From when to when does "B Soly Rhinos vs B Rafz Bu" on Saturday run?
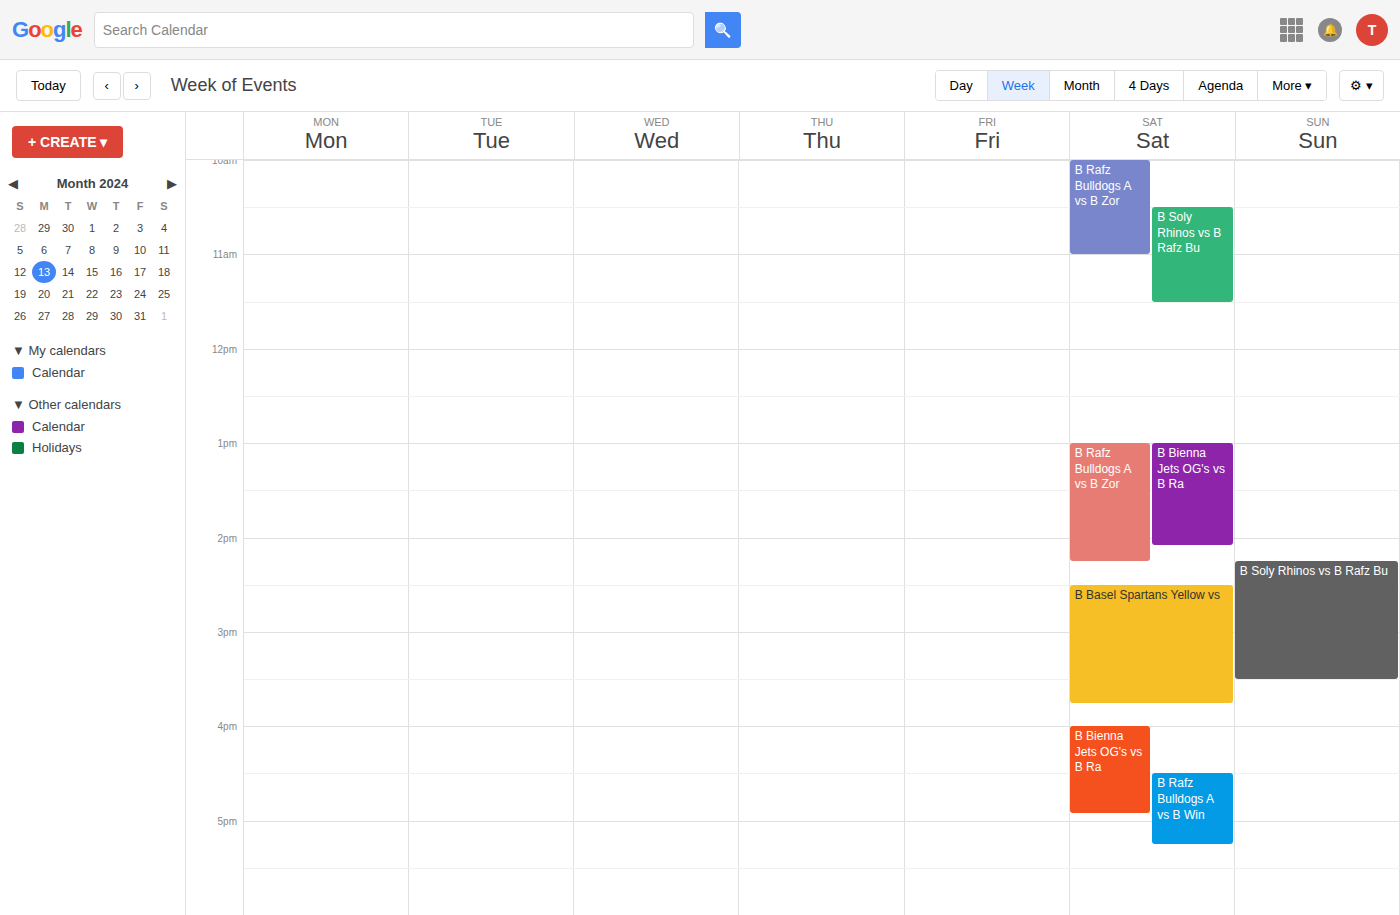
10:30 AM to 11:30 AM